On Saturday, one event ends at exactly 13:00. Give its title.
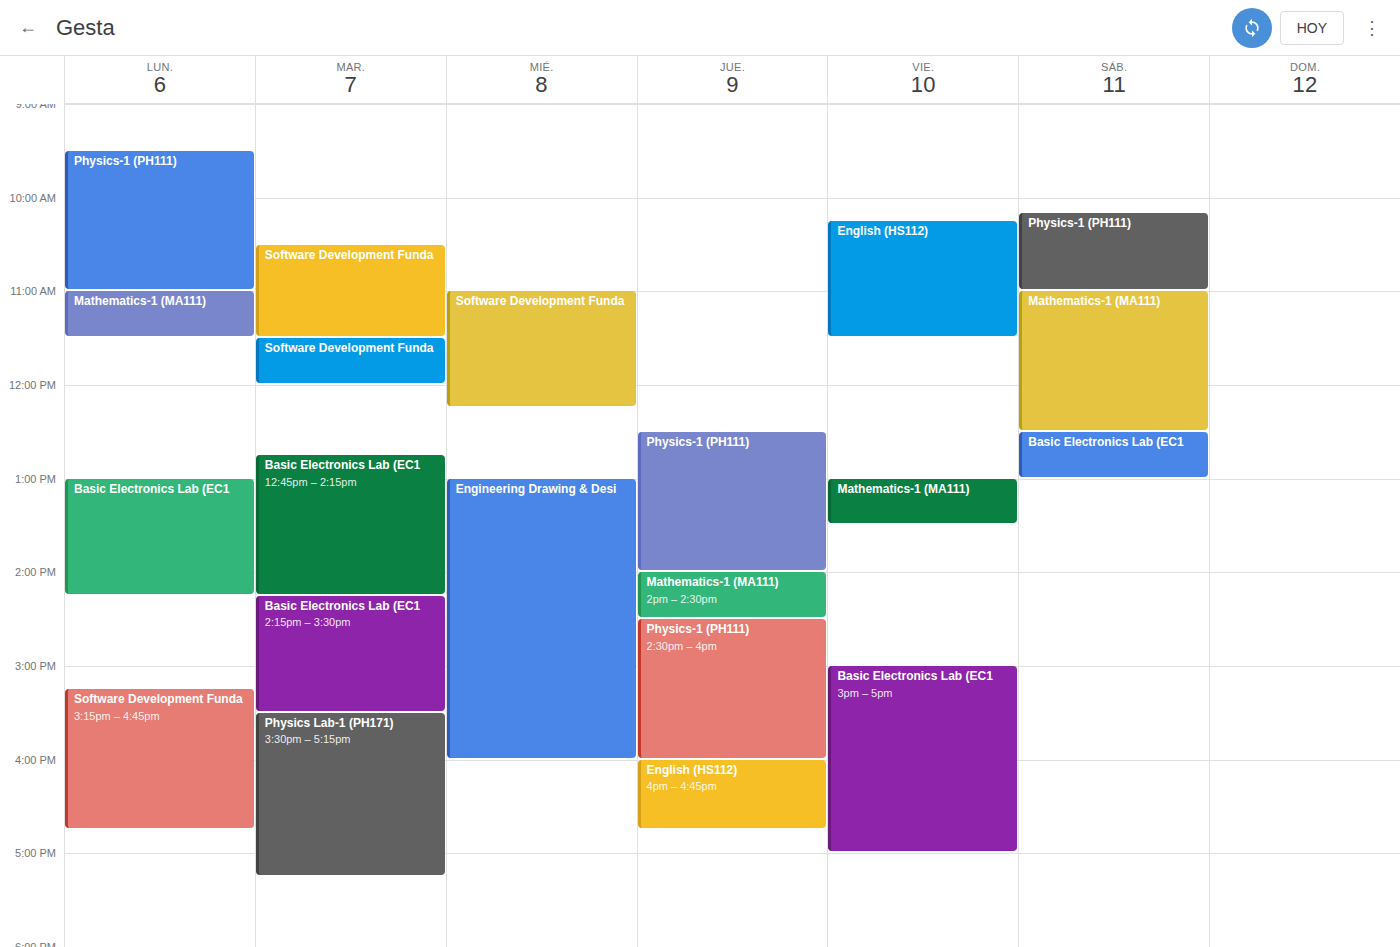
"Basic Electronics Lab (EC1"